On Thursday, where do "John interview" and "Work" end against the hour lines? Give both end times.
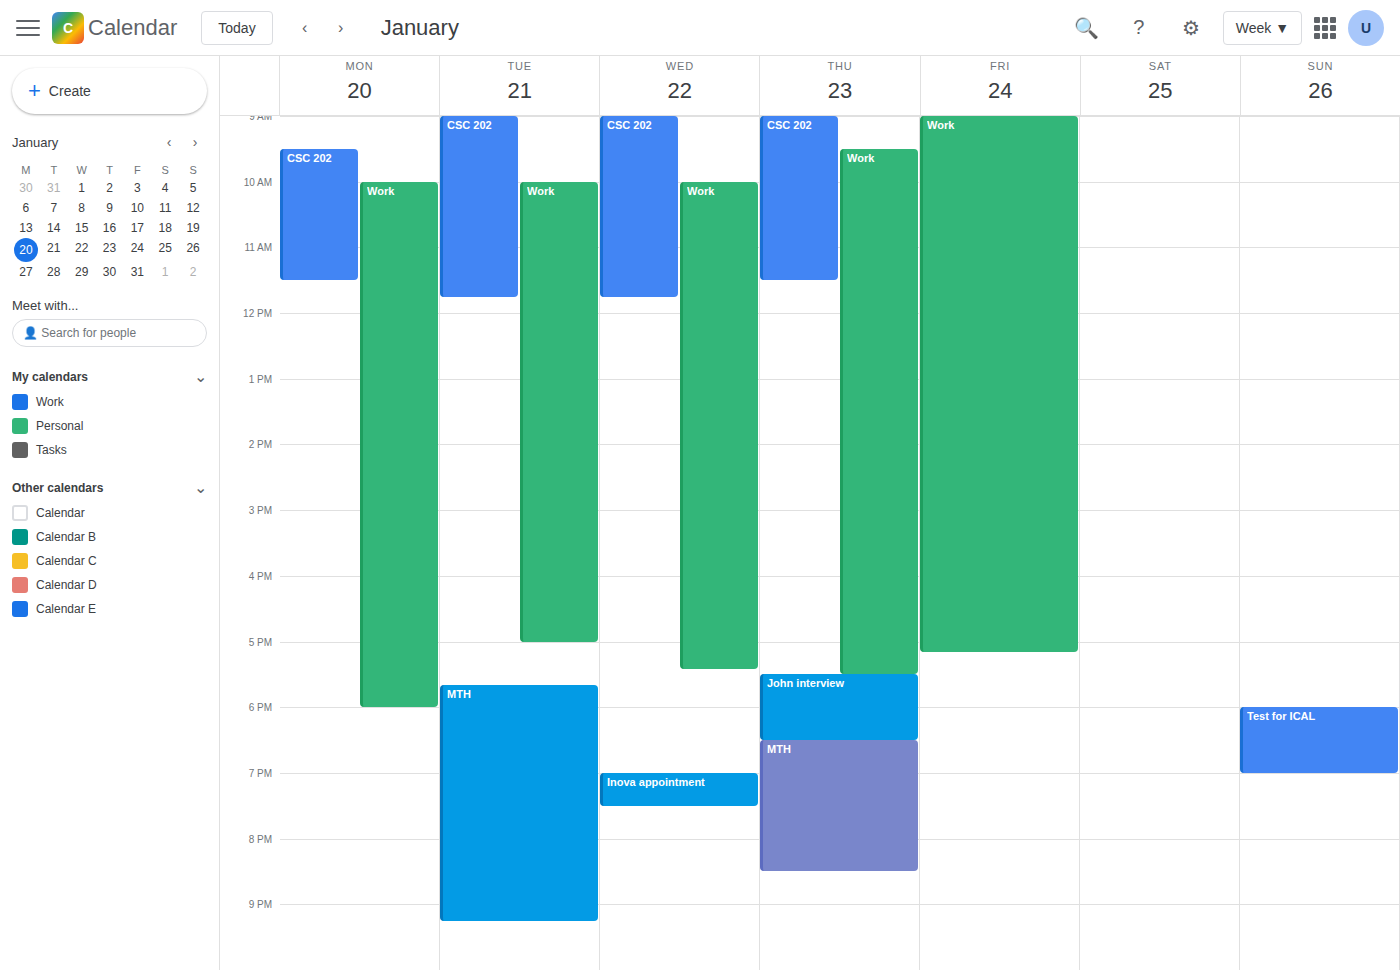
"John interview": 18:30, halfway between the 18:00 and 19:00 lines. "Work": 17:30, halfway between the 17:00 and 18:00 lines.